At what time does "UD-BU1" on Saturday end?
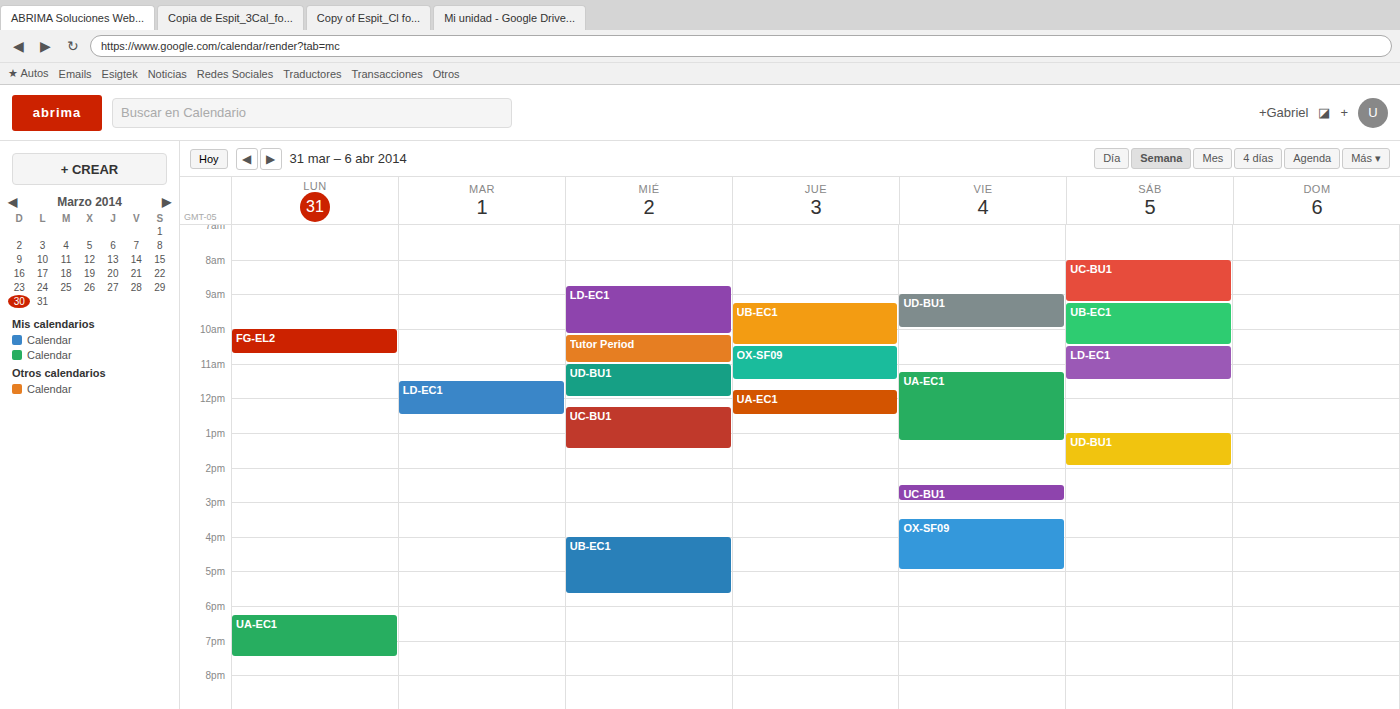
2:00 PM